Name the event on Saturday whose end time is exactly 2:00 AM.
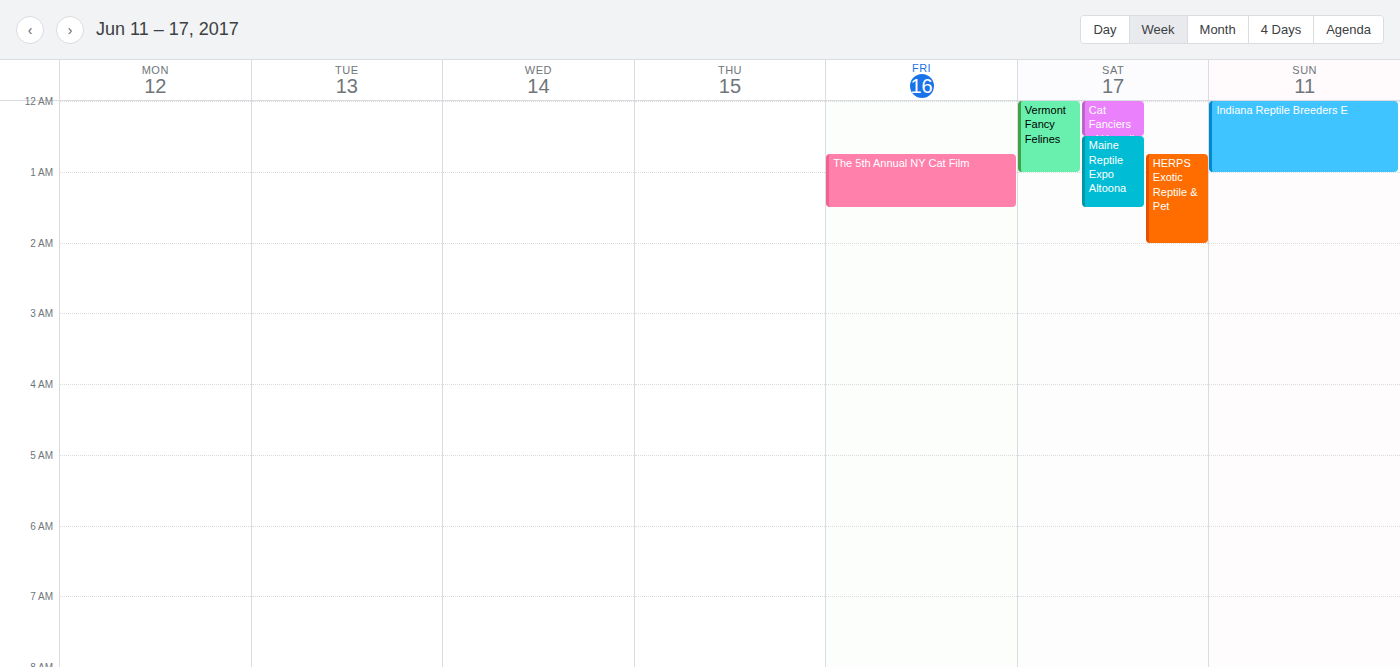
"HERPS Exotic Reptile & Pet"